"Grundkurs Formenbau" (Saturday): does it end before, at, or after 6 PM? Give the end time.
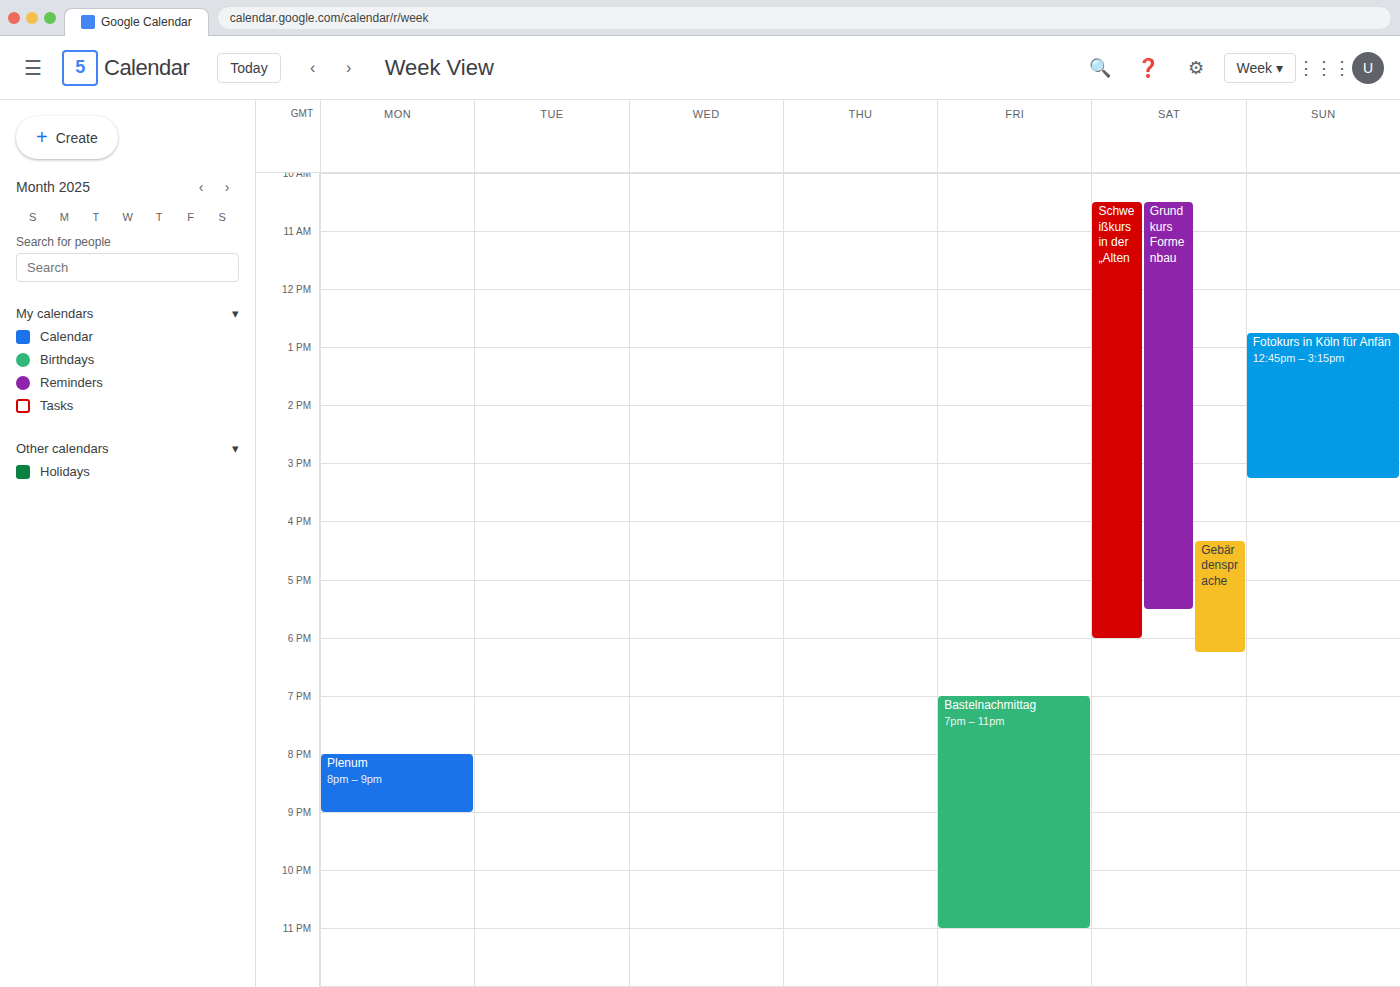
5:30 PM -- before 6 PM, 30 minutes above the 6 PM line.